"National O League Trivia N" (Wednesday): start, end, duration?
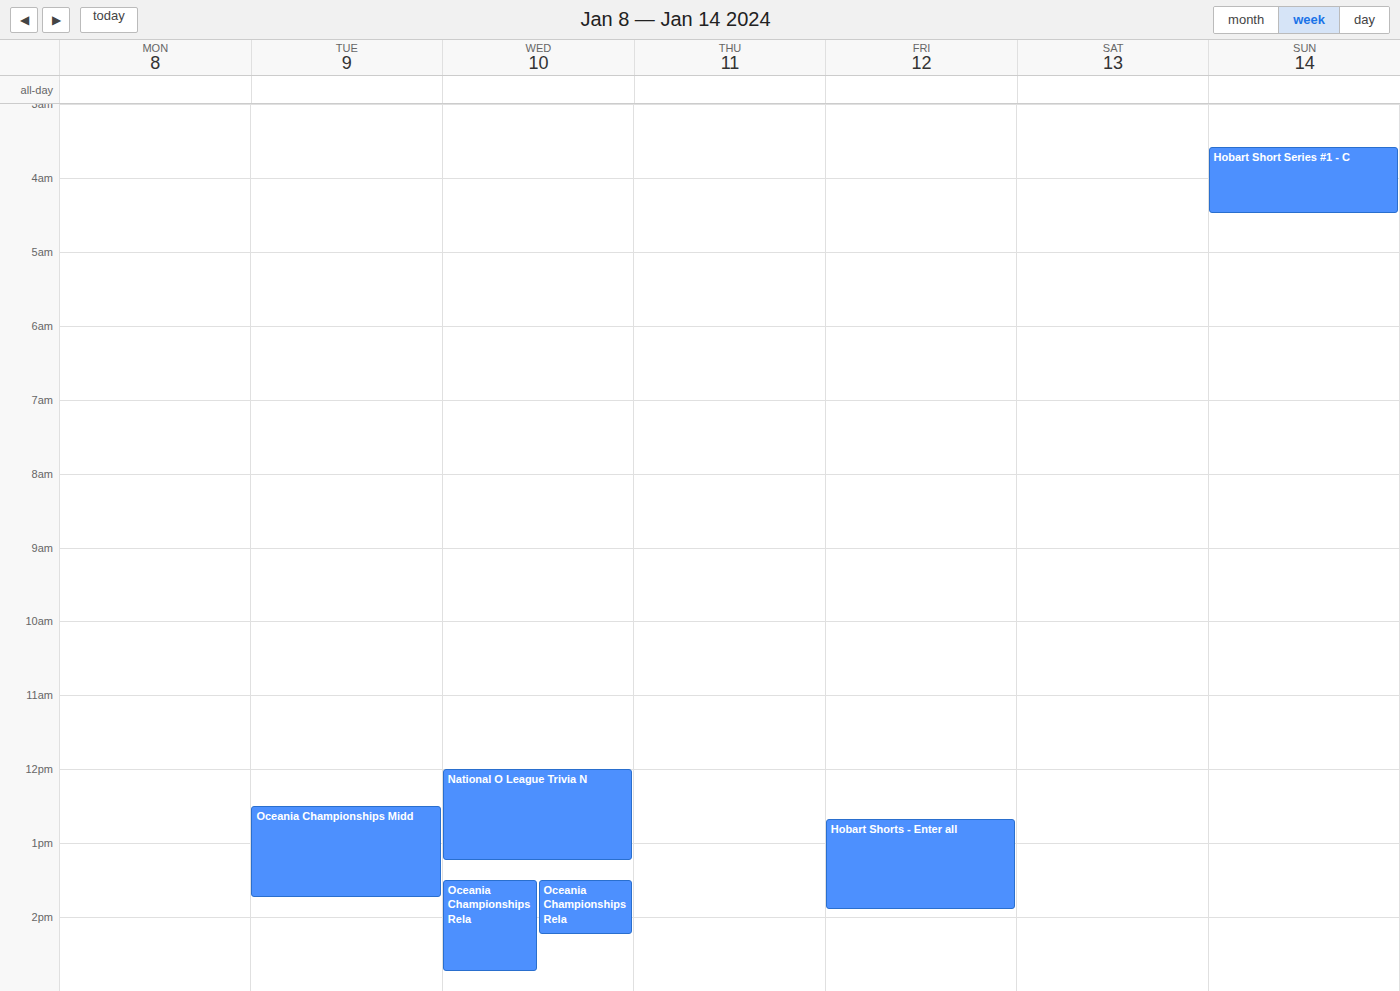
12:00 to 13:15, 1 hour 15 minutes